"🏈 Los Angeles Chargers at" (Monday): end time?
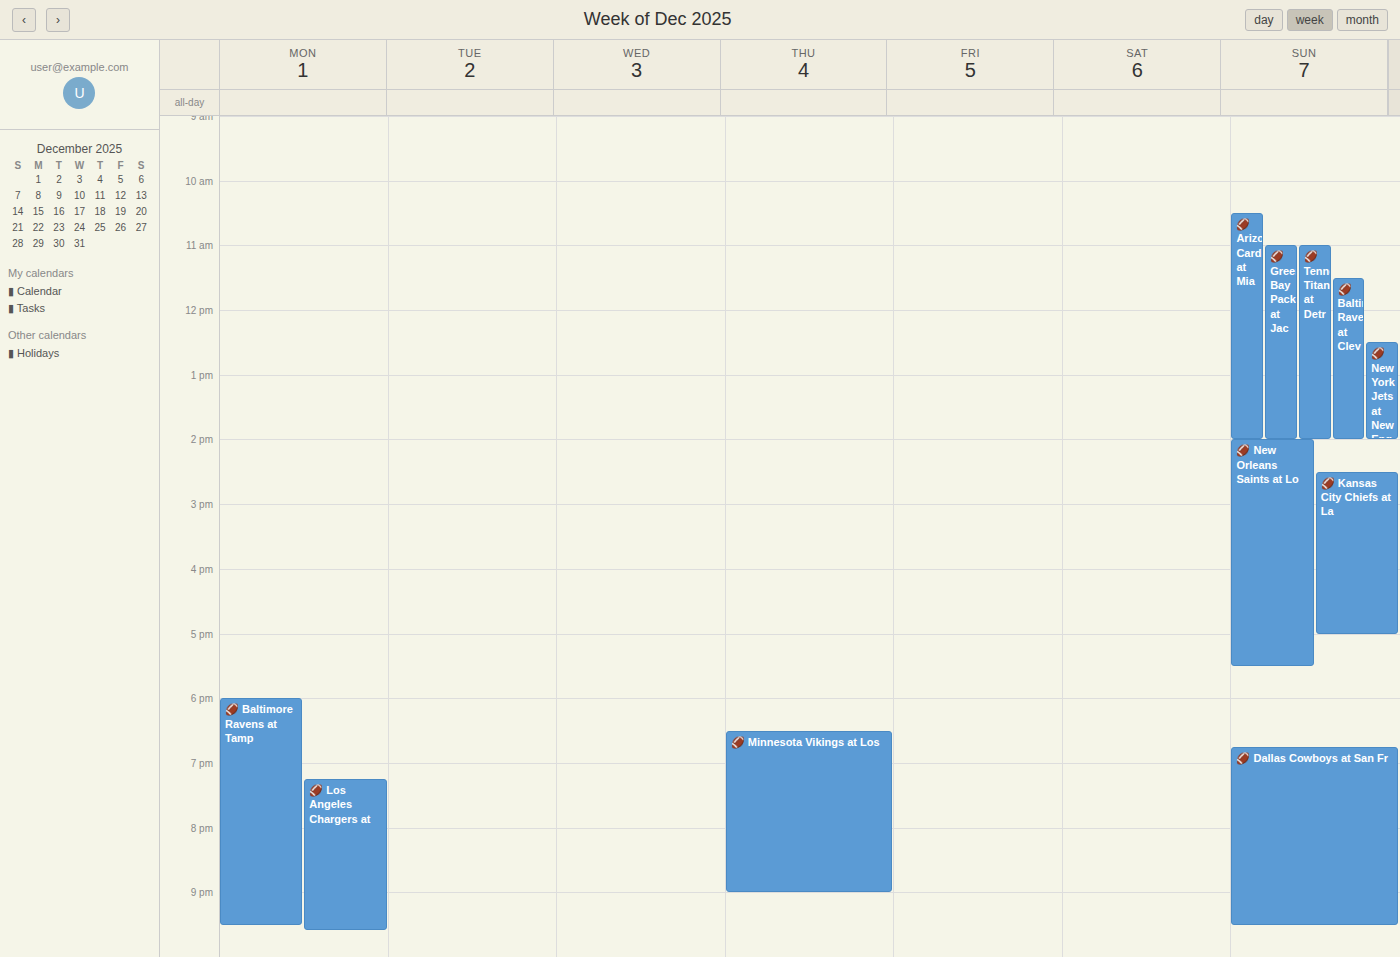
9:35 PM